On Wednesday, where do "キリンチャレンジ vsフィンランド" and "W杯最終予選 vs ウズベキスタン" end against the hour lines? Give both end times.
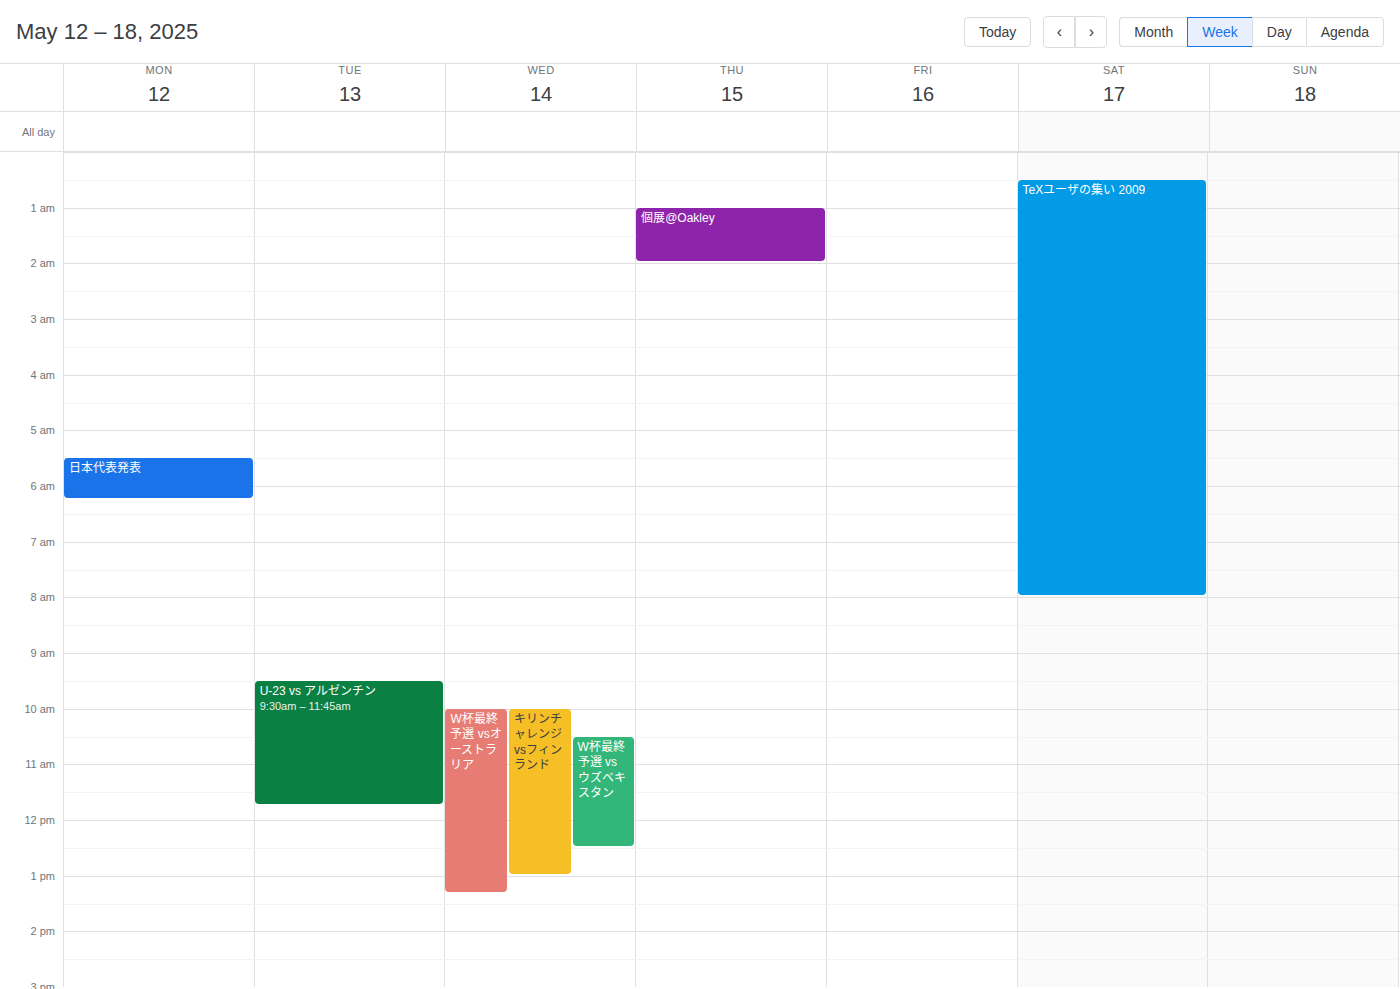
"キリンチャレンジ vsフィンランド": 13:00, exactly on the 13:00 line. "W杯最終予選 vs ウズベキスタン": 12:30, halfway between the 12:00 and 13:00 lines.